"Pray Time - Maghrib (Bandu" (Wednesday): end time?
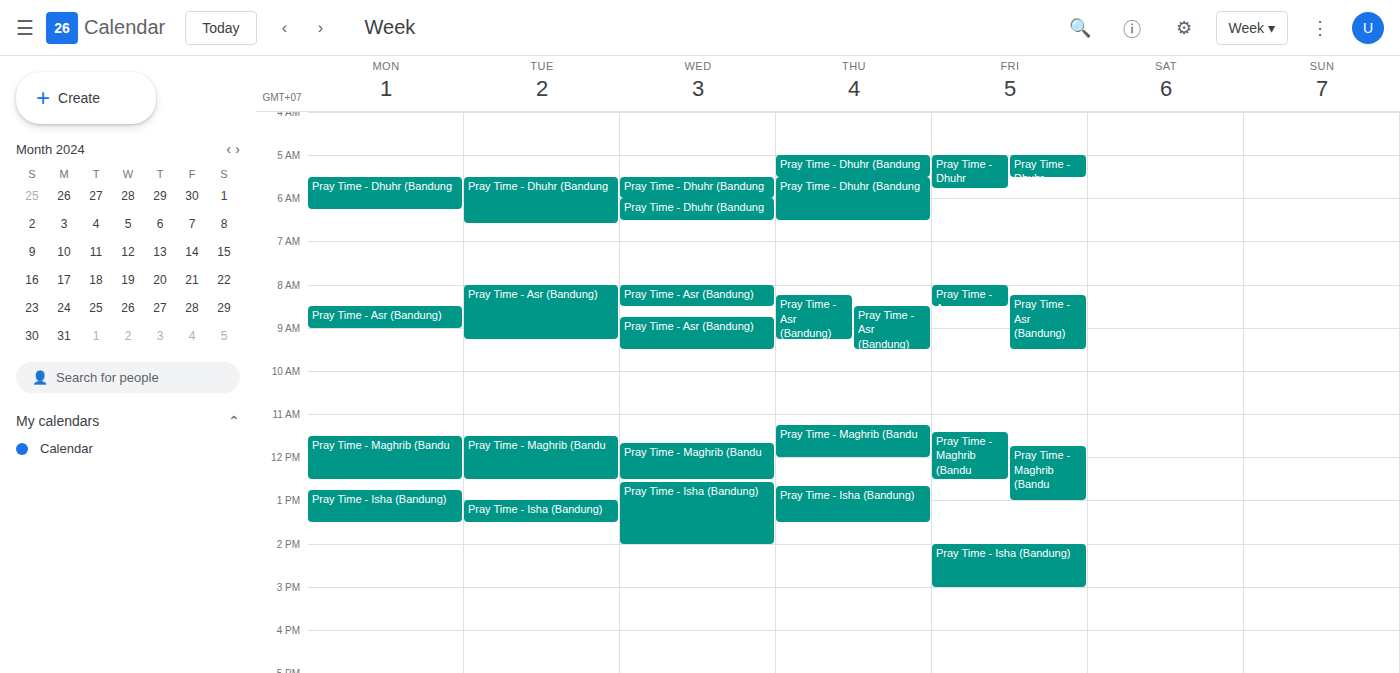
12:30